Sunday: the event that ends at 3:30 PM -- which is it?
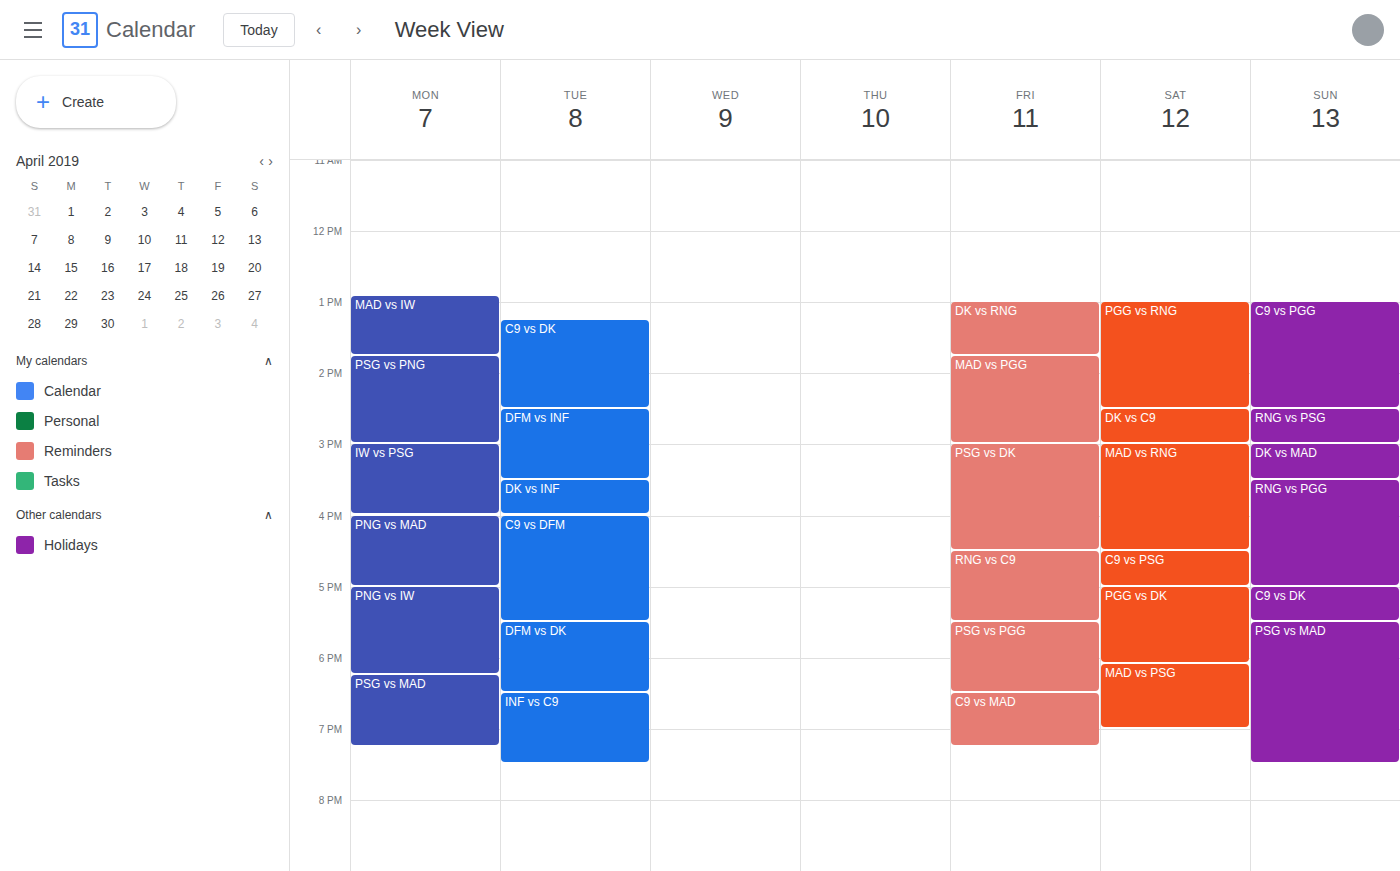
"DK vs MAD"